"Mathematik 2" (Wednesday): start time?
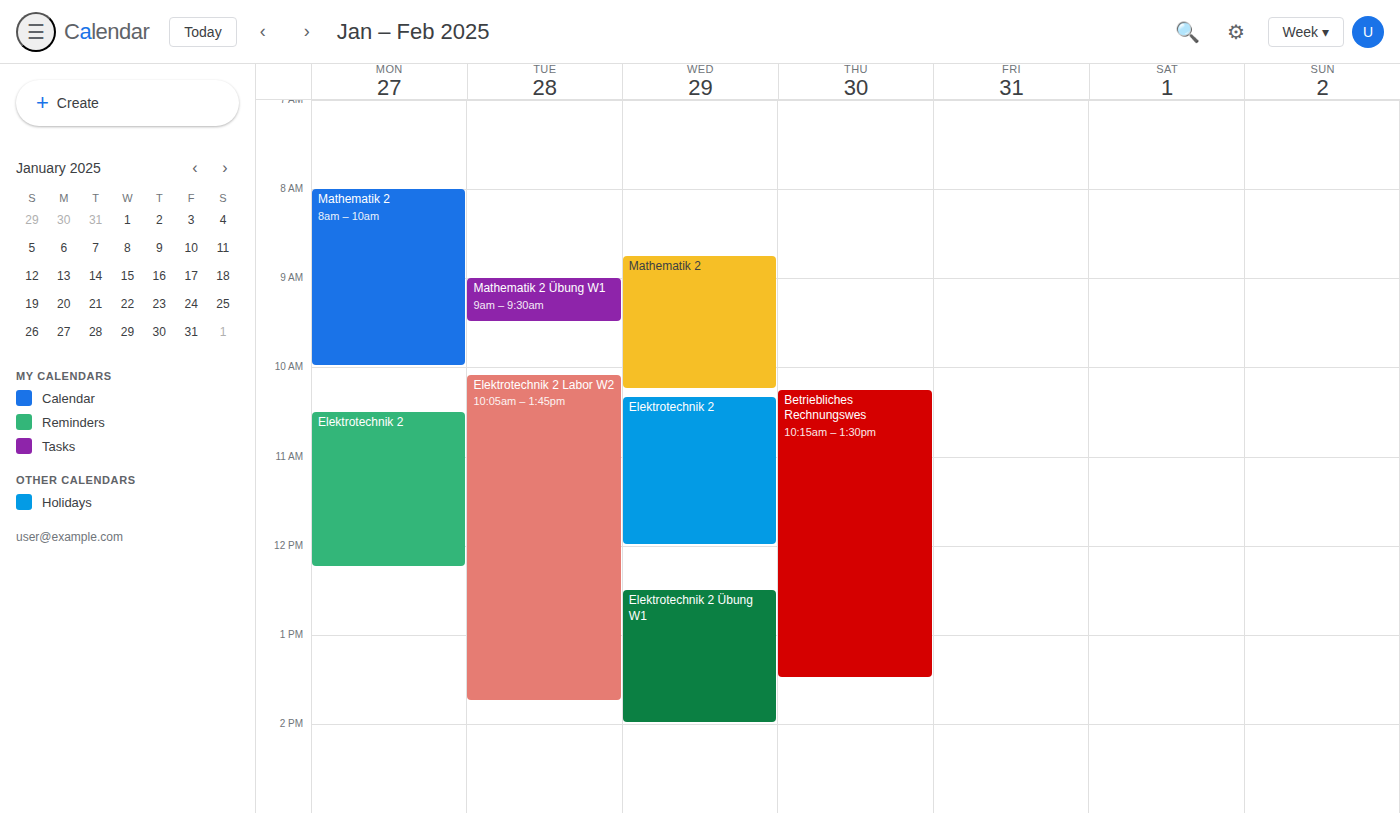
08:45